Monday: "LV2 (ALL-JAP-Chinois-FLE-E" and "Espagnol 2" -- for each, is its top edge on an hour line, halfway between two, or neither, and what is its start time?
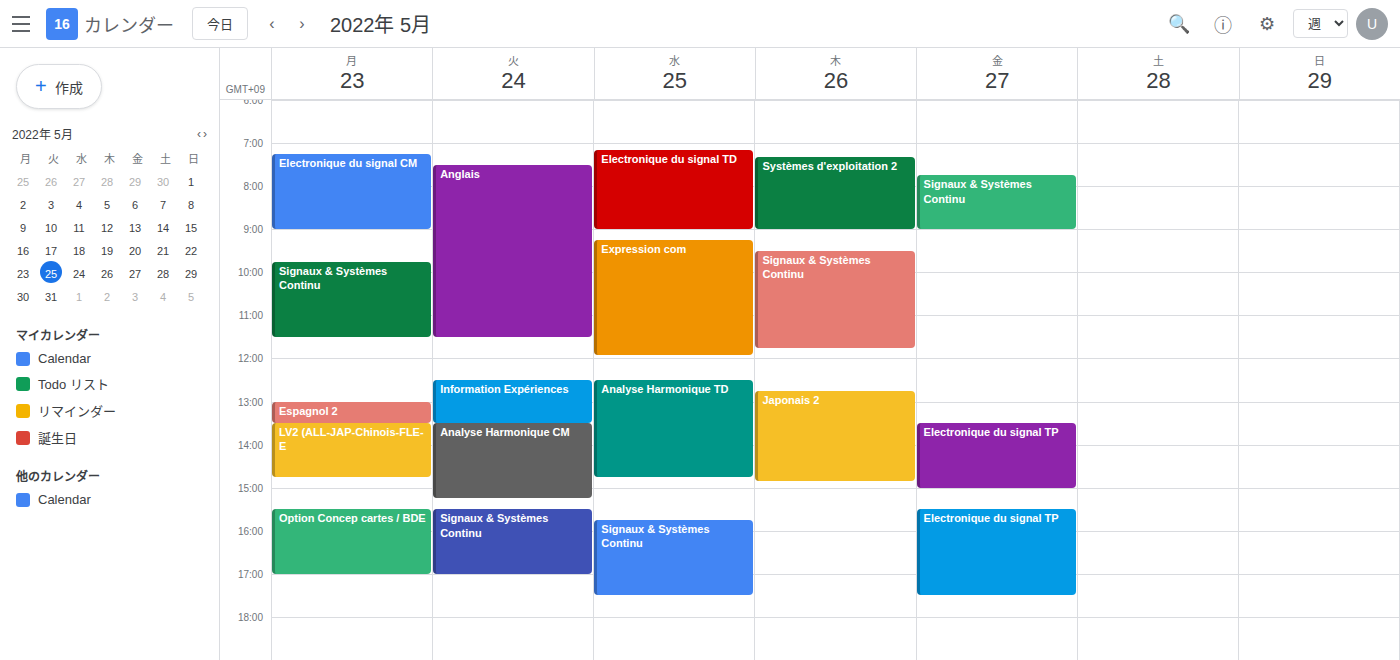
"LV2 (ALL-JAP-Chinois-FLE-E": 1:30 PM, halfway between the 1 PM and 2 PM lines. "Espagnol 2": 1:00 PM, exactly on the 1 PM line.